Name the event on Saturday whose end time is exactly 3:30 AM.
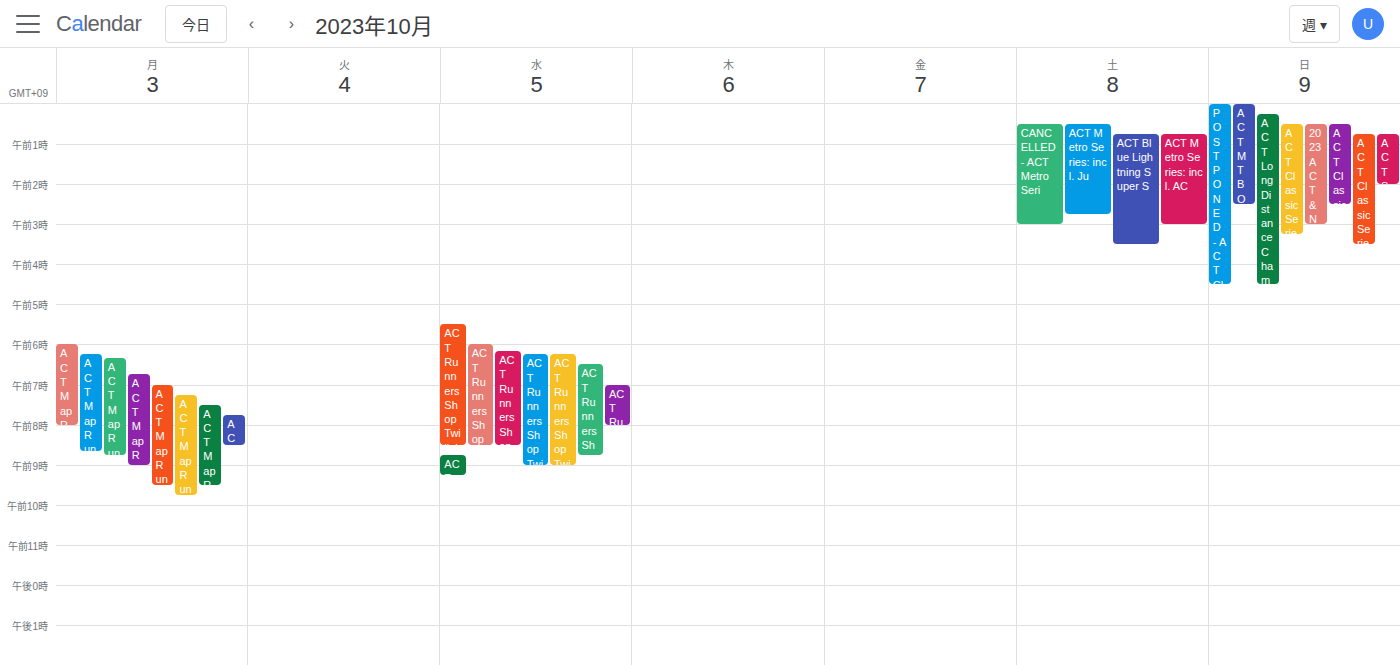
"ACT Blue Lightning Super S"